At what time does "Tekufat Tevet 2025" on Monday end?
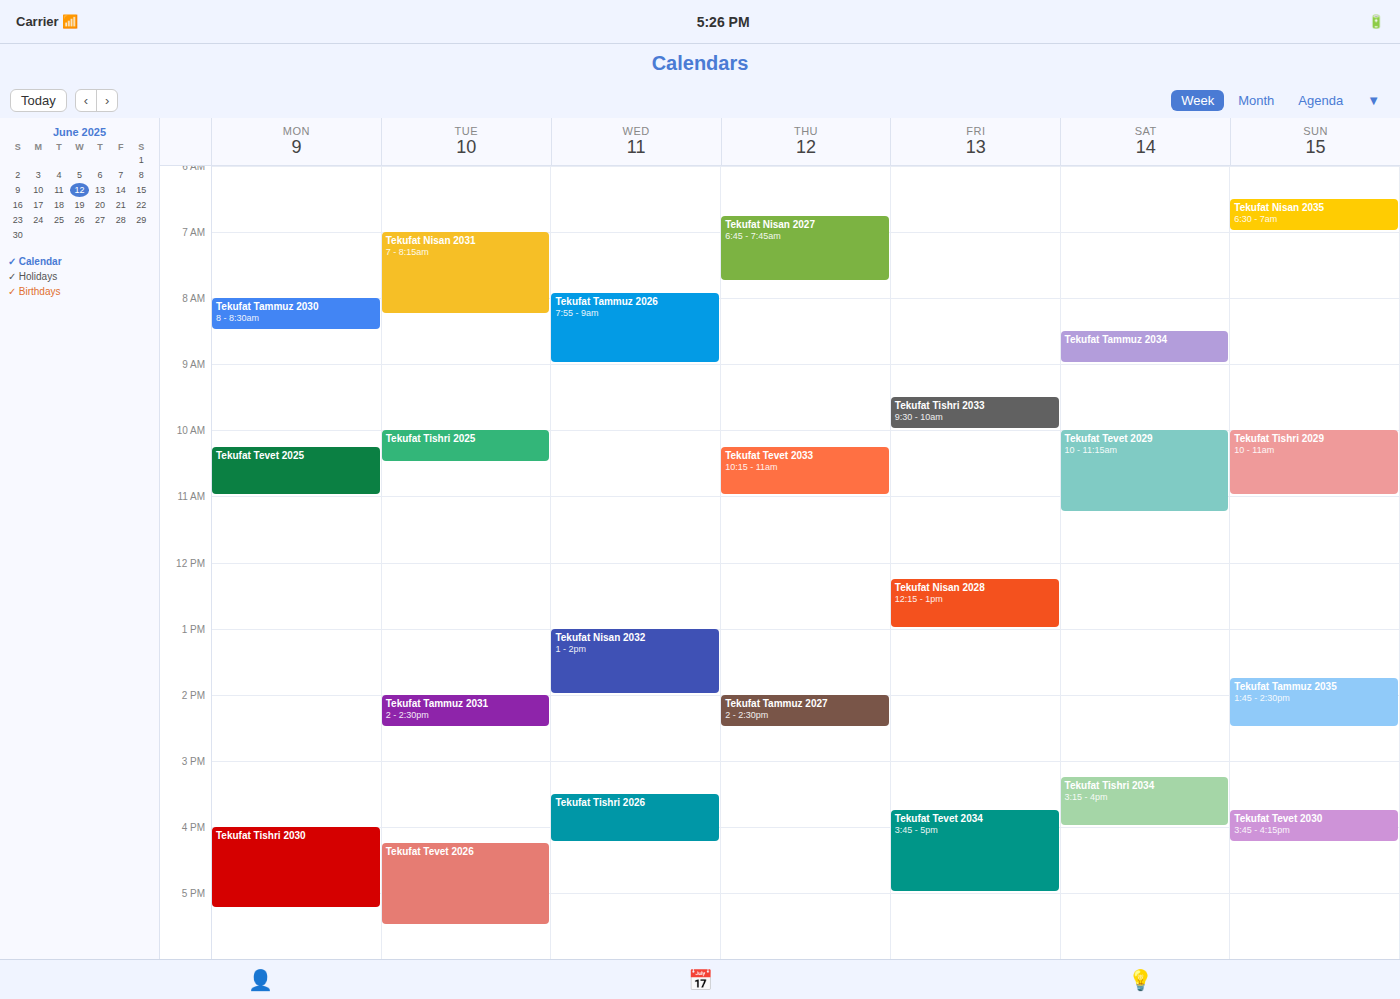
11:00 AM